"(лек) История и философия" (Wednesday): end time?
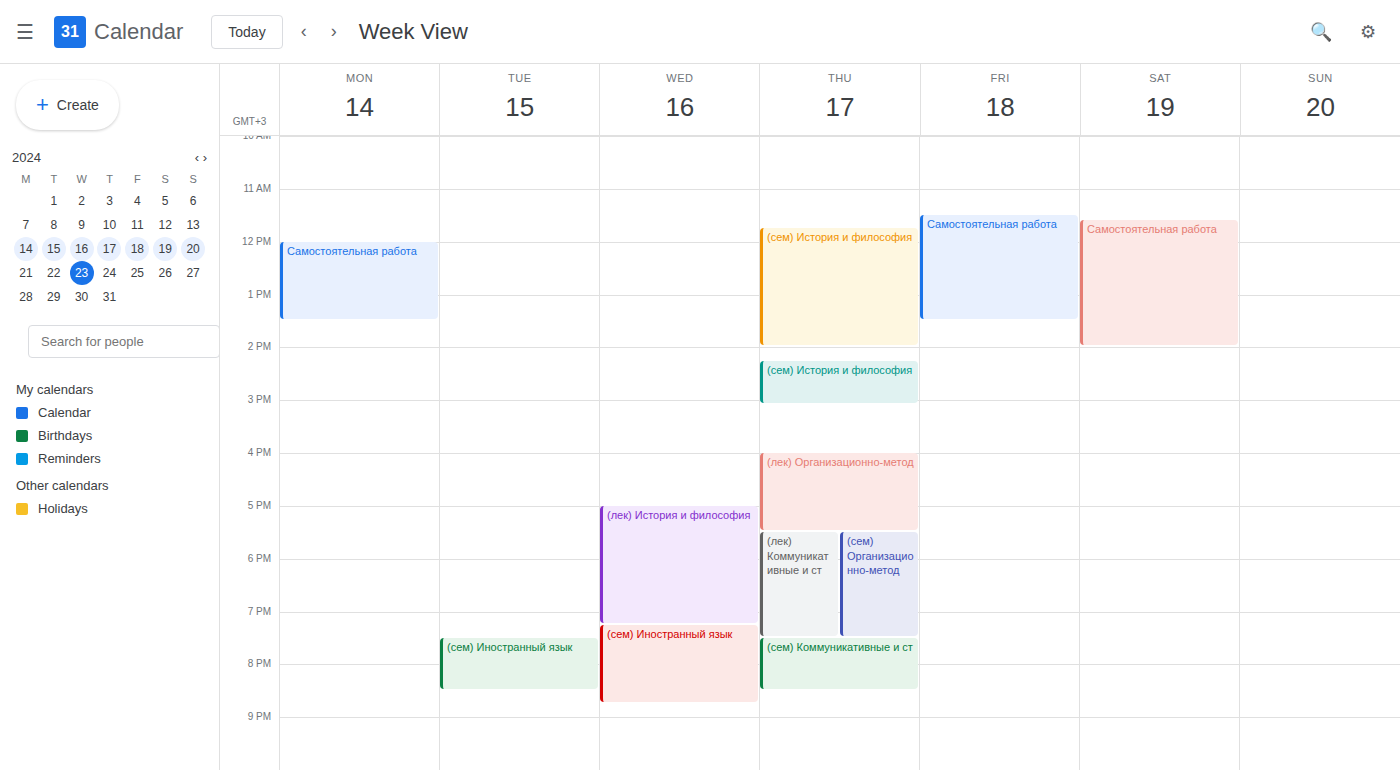
7:15 PM